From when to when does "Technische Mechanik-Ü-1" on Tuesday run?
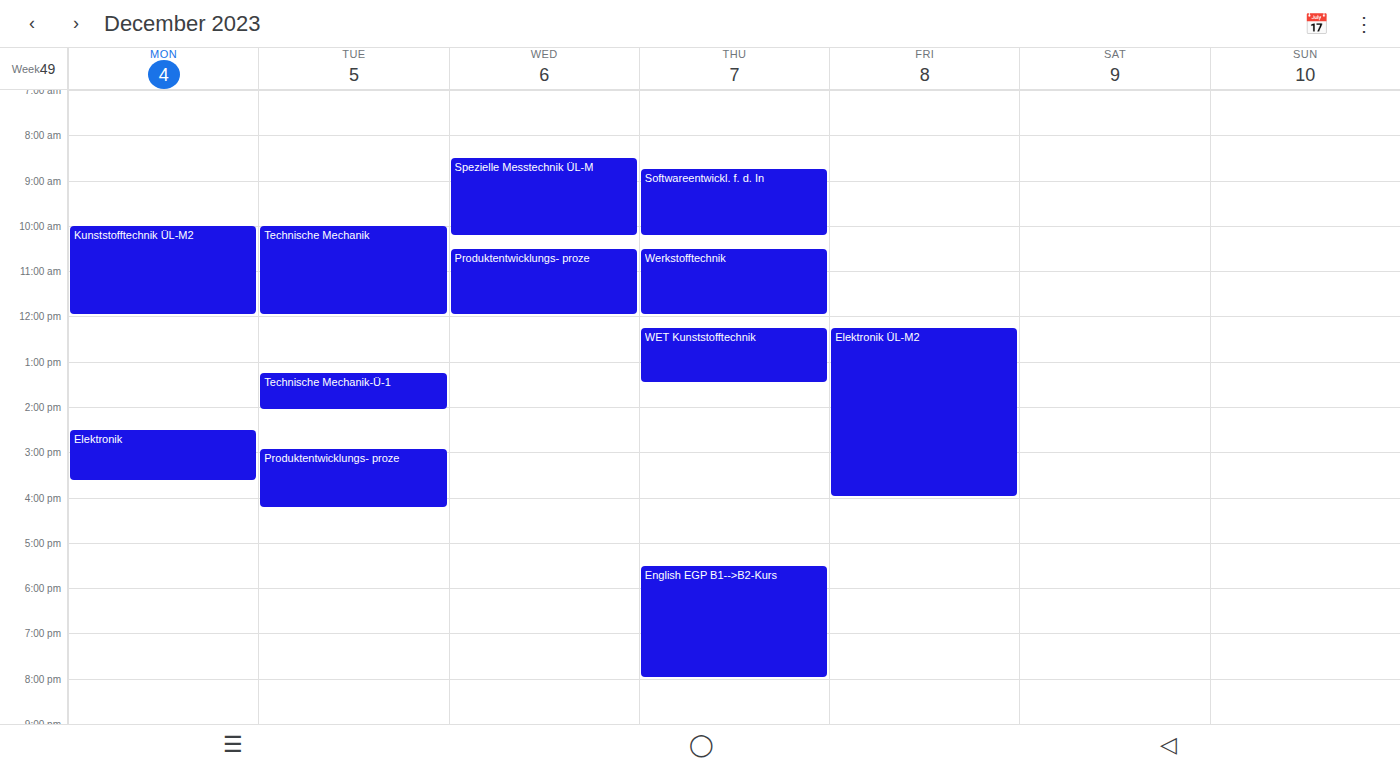
13:15 to 14:05